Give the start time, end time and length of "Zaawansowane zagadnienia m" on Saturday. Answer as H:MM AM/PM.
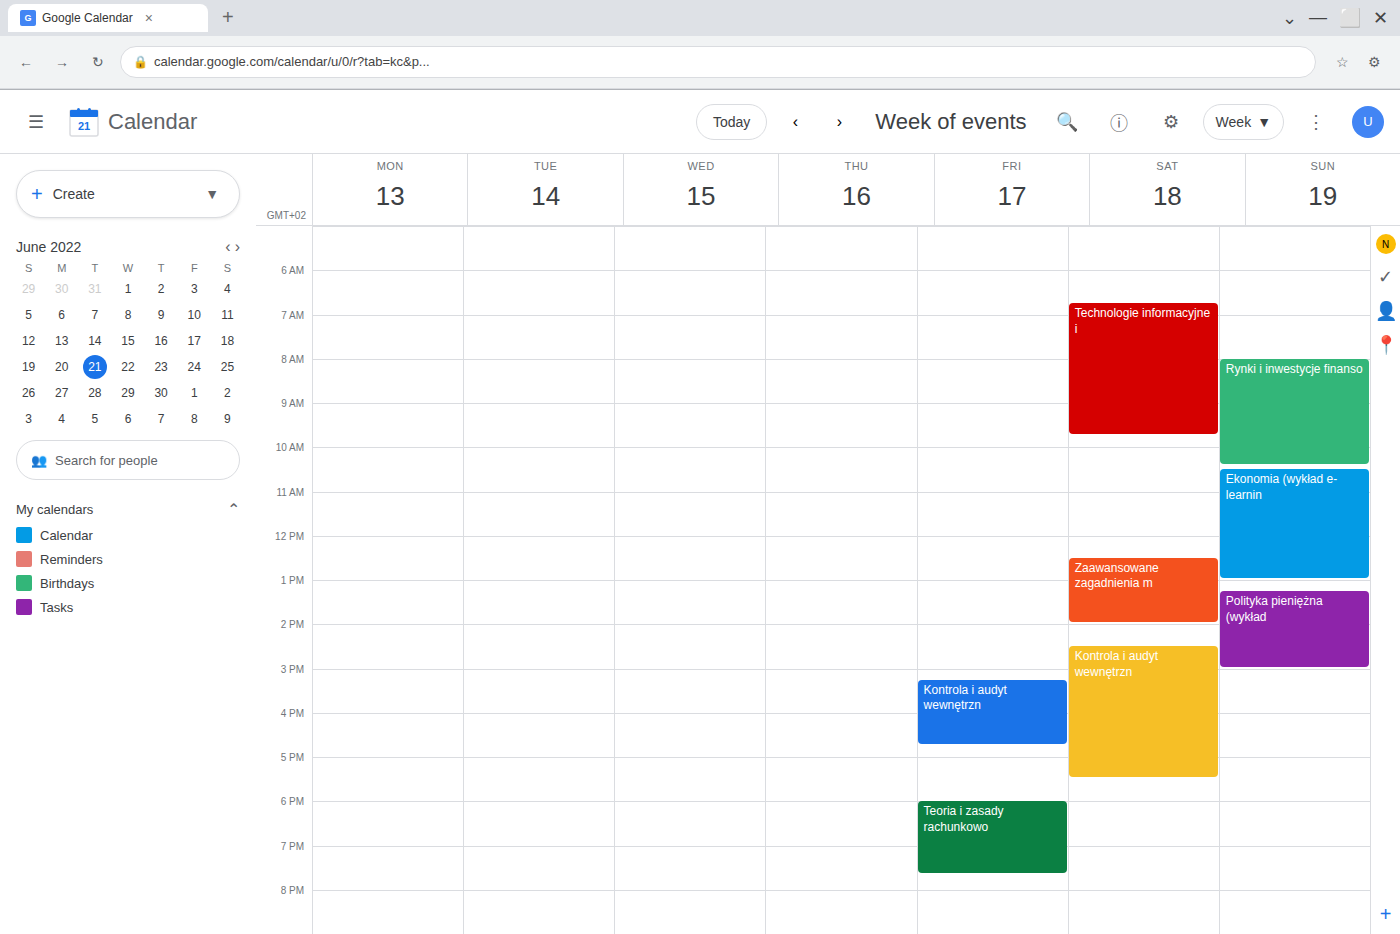
12:30 PM to 2:00 PM, 1 hour 30 minutes